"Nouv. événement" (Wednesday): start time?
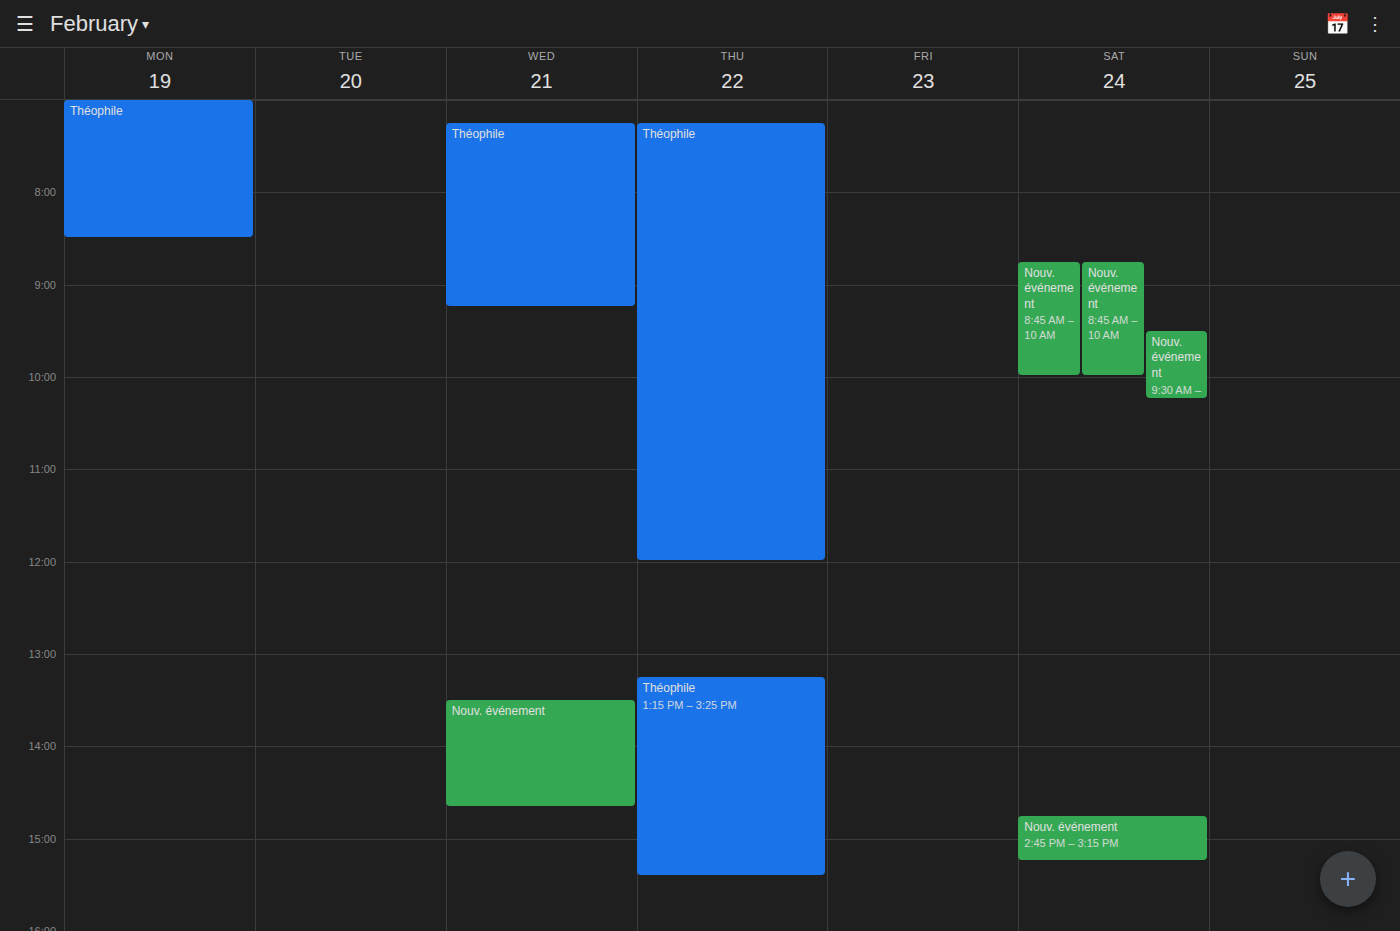
1:30 PM